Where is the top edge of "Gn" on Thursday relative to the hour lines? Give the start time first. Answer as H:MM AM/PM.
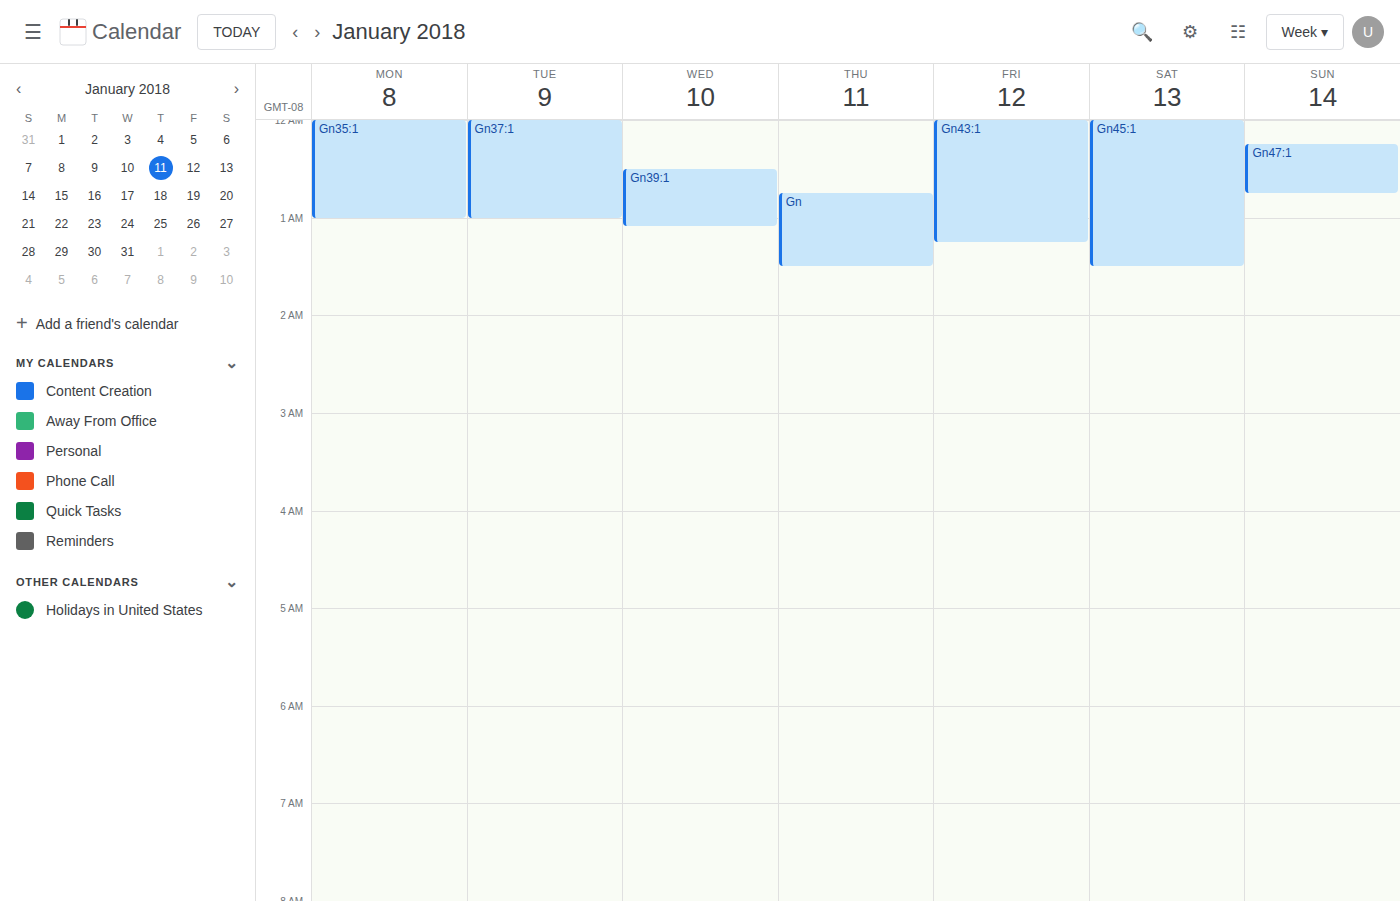
12:45 AM -- neither: three quarters of the way from the 12 AM line to the 1 AM line.